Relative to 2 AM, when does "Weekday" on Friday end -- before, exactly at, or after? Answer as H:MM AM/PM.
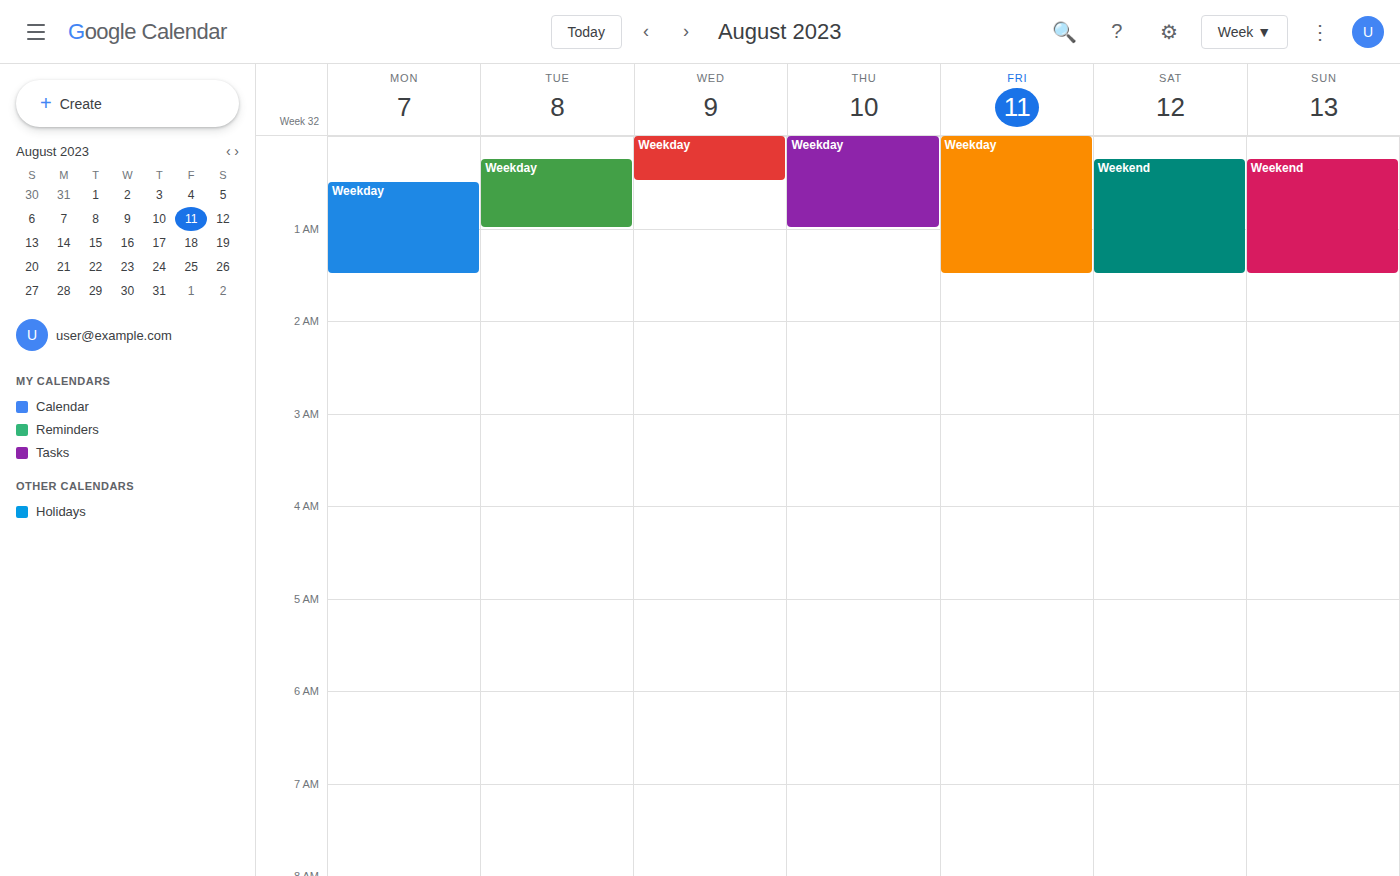
1:30 AM -- before 2 AM, 30 minutes above the 2 AM line.